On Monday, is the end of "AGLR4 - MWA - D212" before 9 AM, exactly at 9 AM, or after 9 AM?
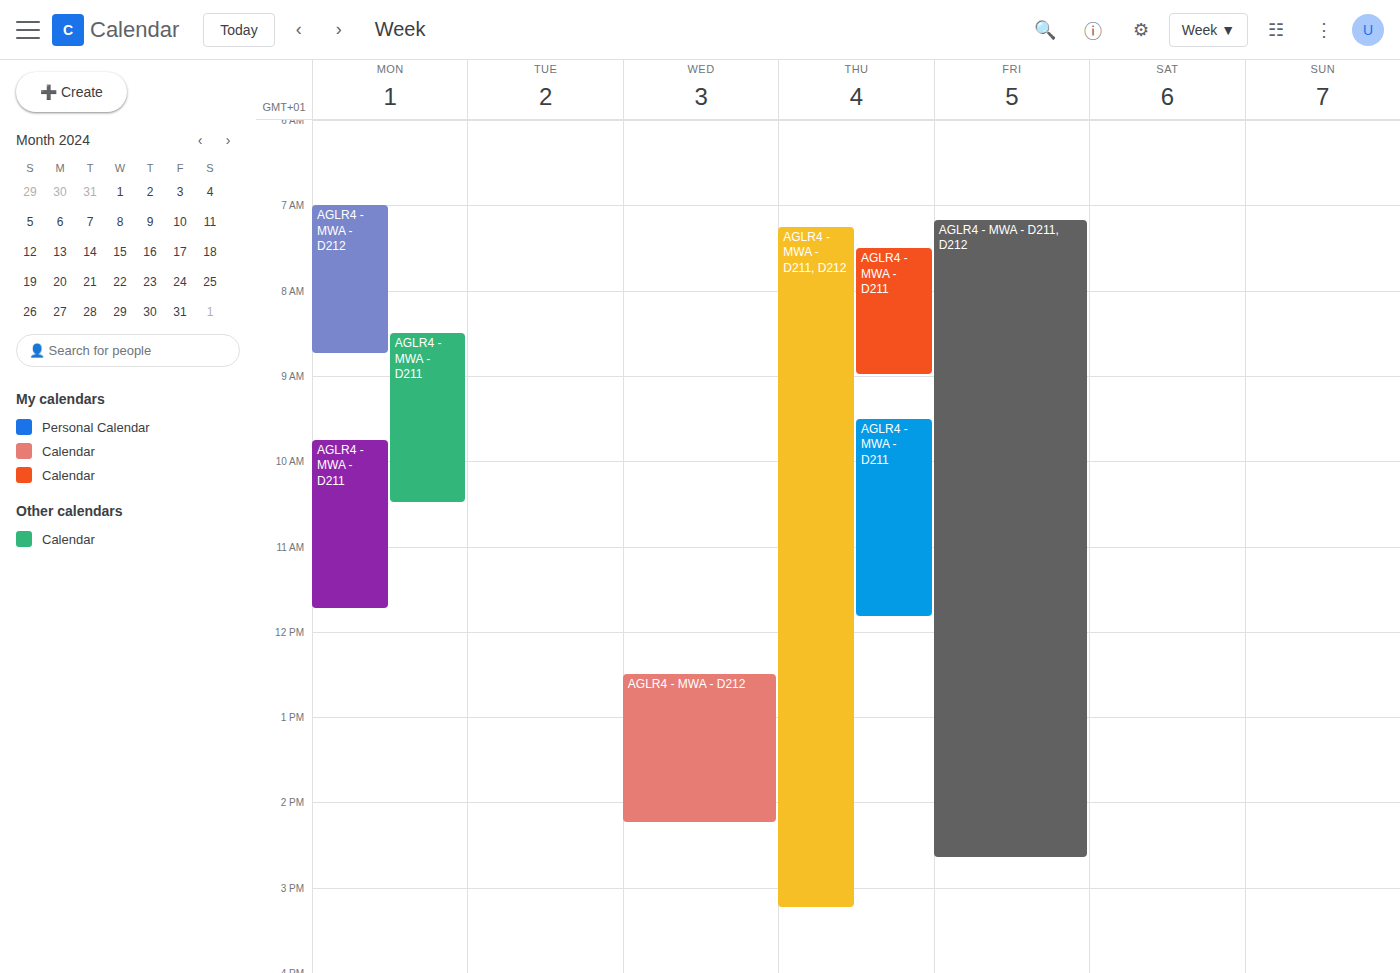
8:45 AM -- before 9 AM, 15 minutes above the 9 AM line.